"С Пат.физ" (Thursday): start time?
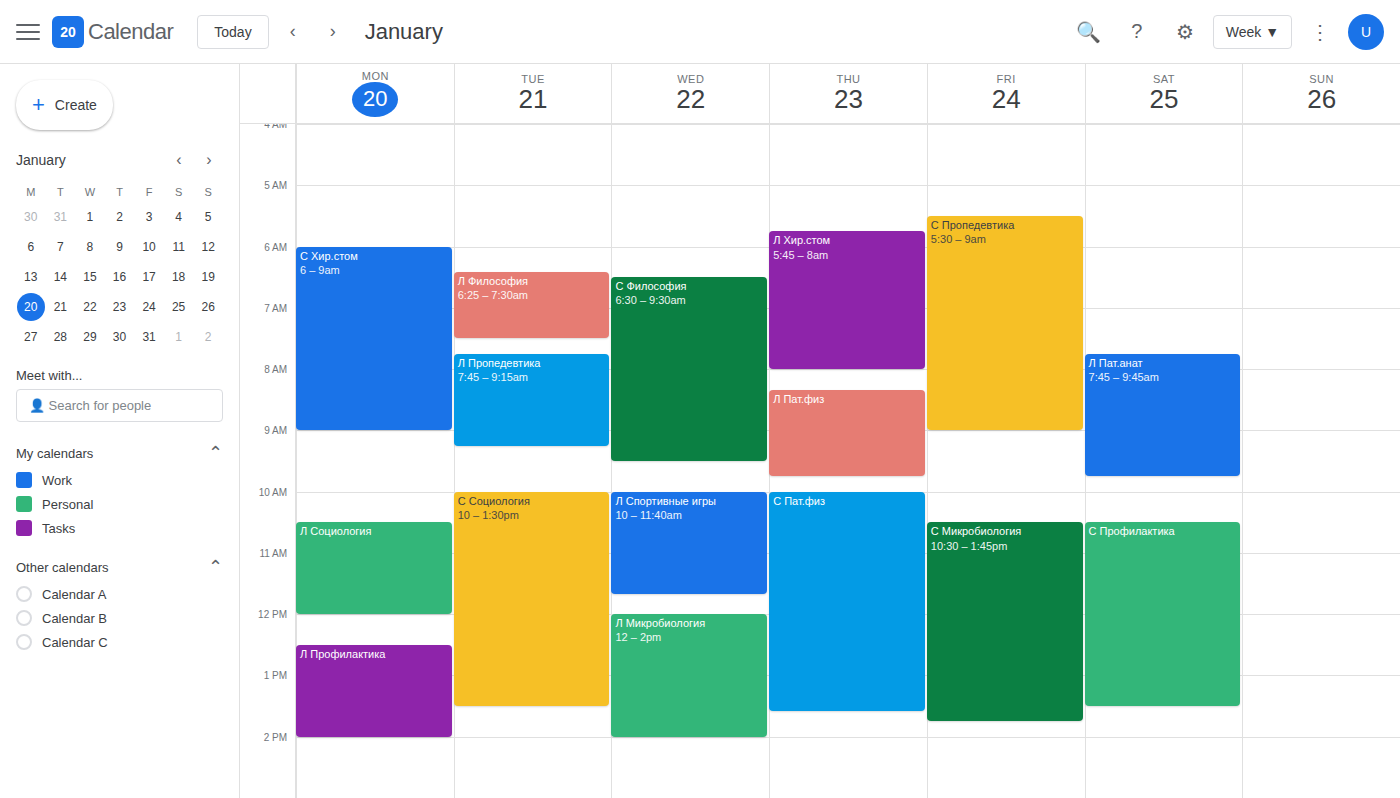
10:00 AM